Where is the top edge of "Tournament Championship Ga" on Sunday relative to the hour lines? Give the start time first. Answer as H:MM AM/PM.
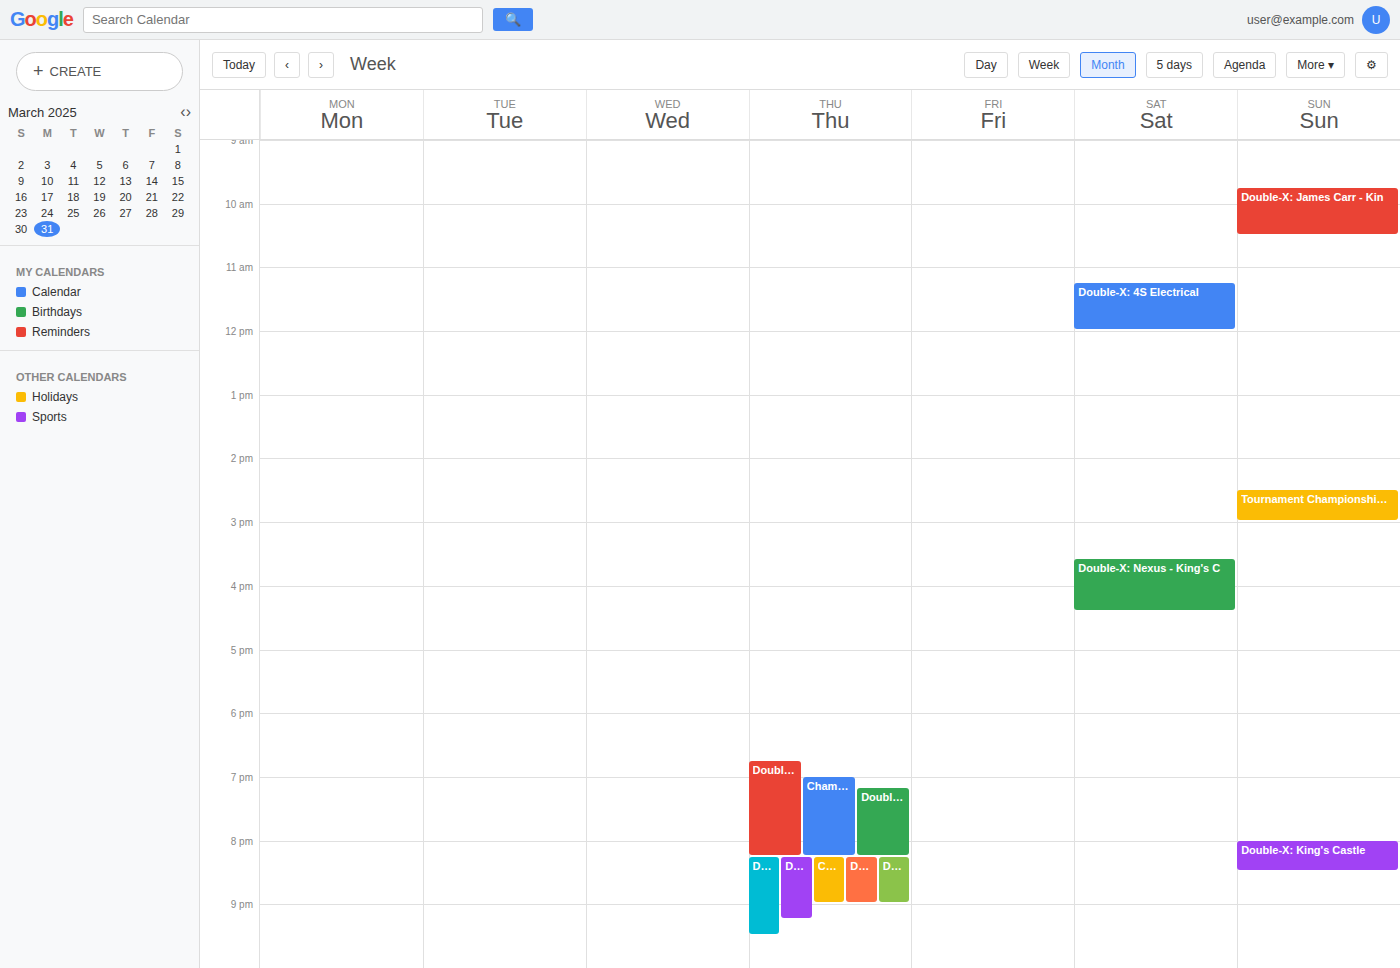
2:30 PM -- halfway between the 2 PM and 3 PM lines.